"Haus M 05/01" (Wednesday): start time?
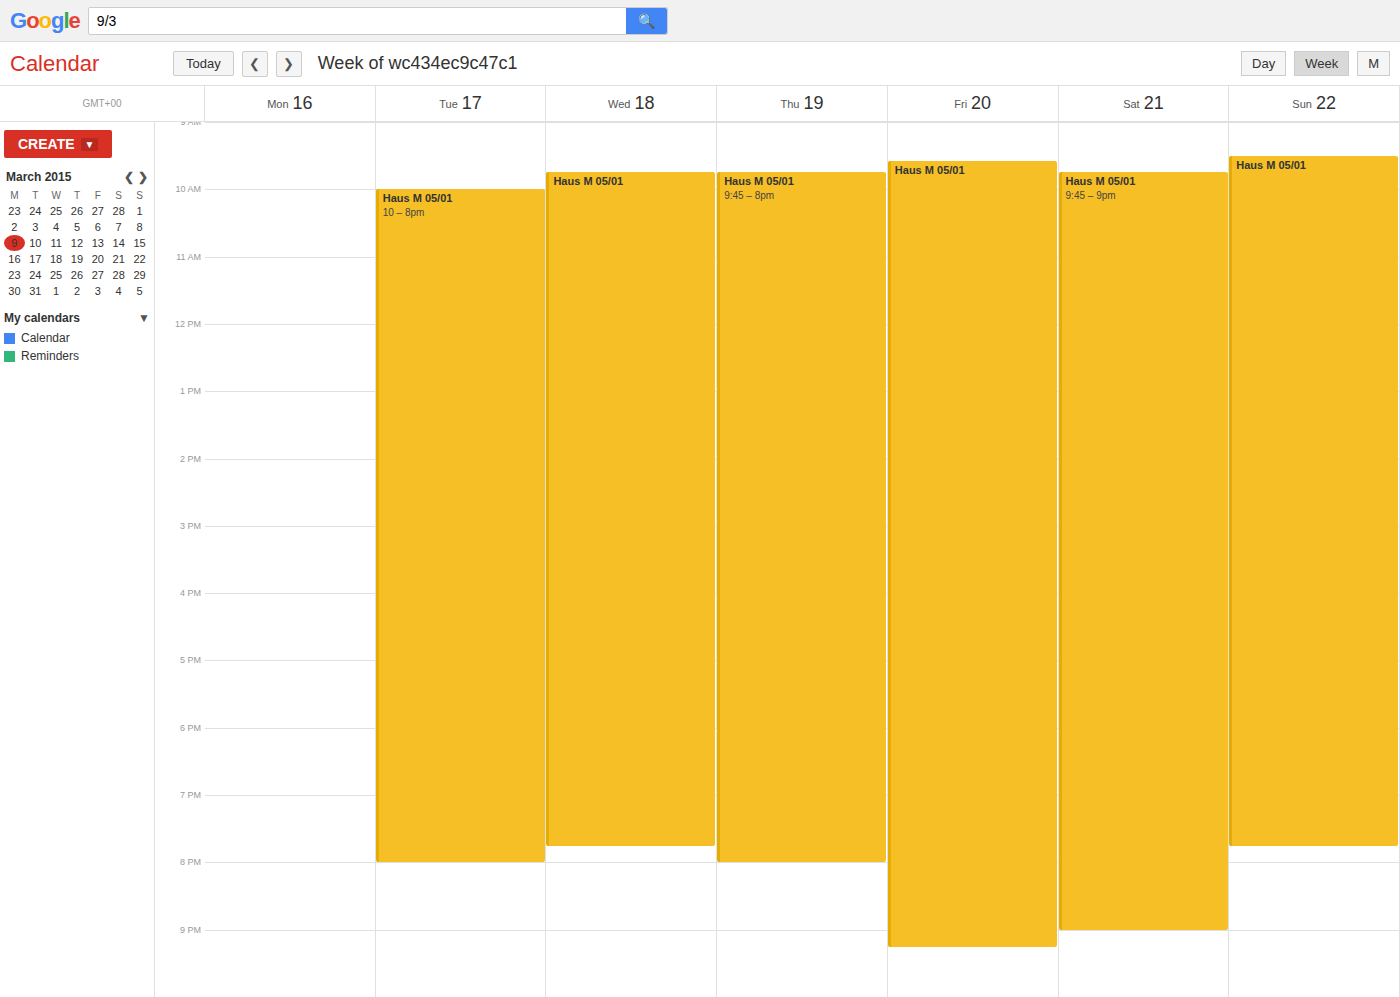
9:45 AM